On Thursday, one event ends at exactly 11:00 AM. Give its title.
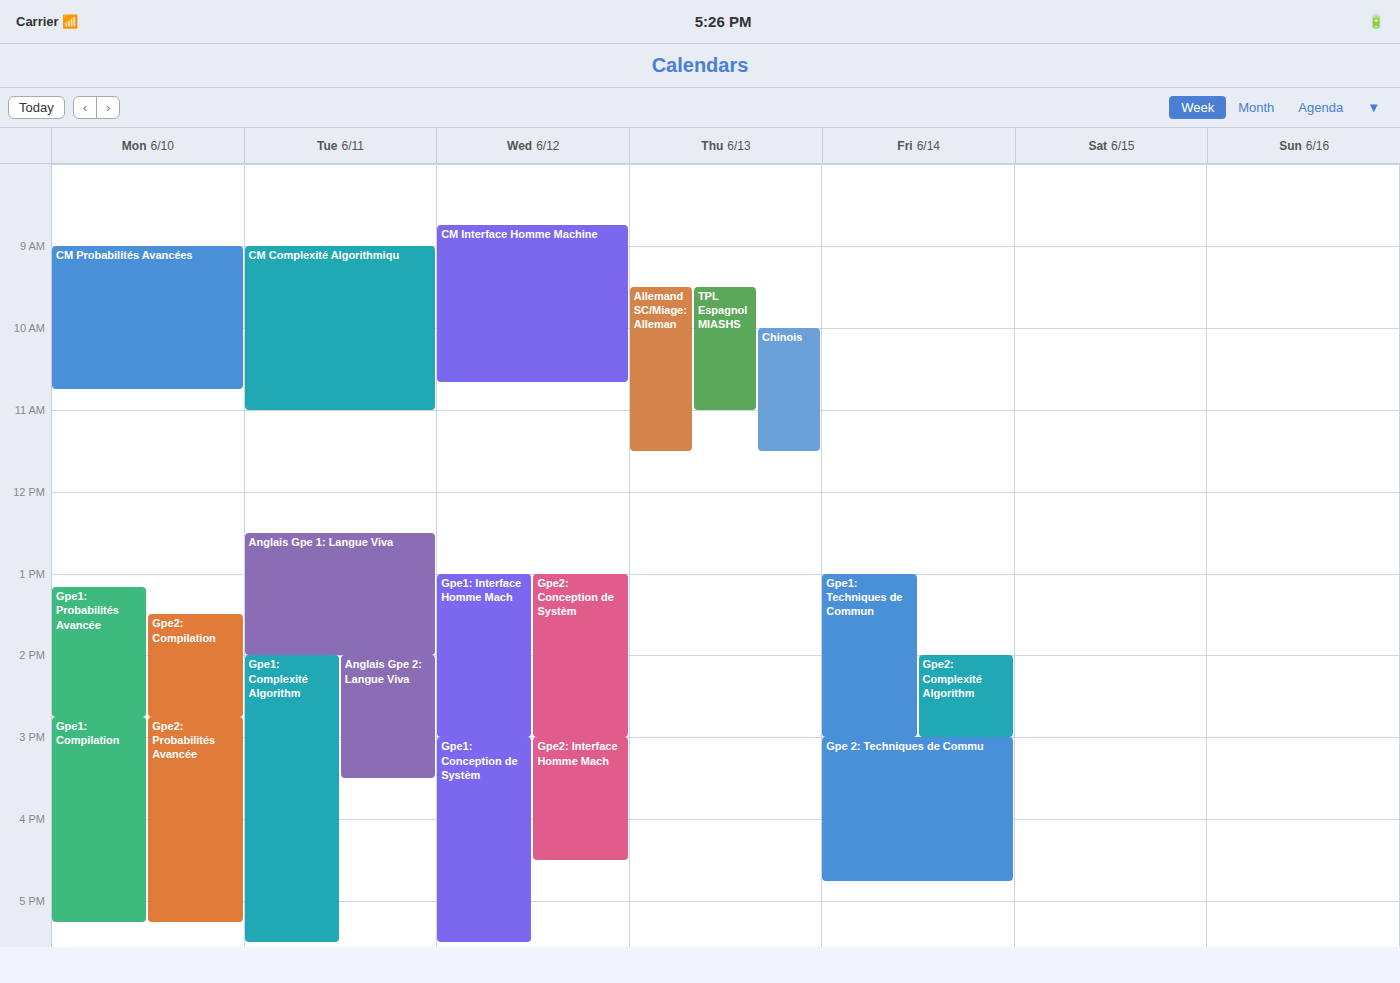
"TPL Espagnol MIASHS"